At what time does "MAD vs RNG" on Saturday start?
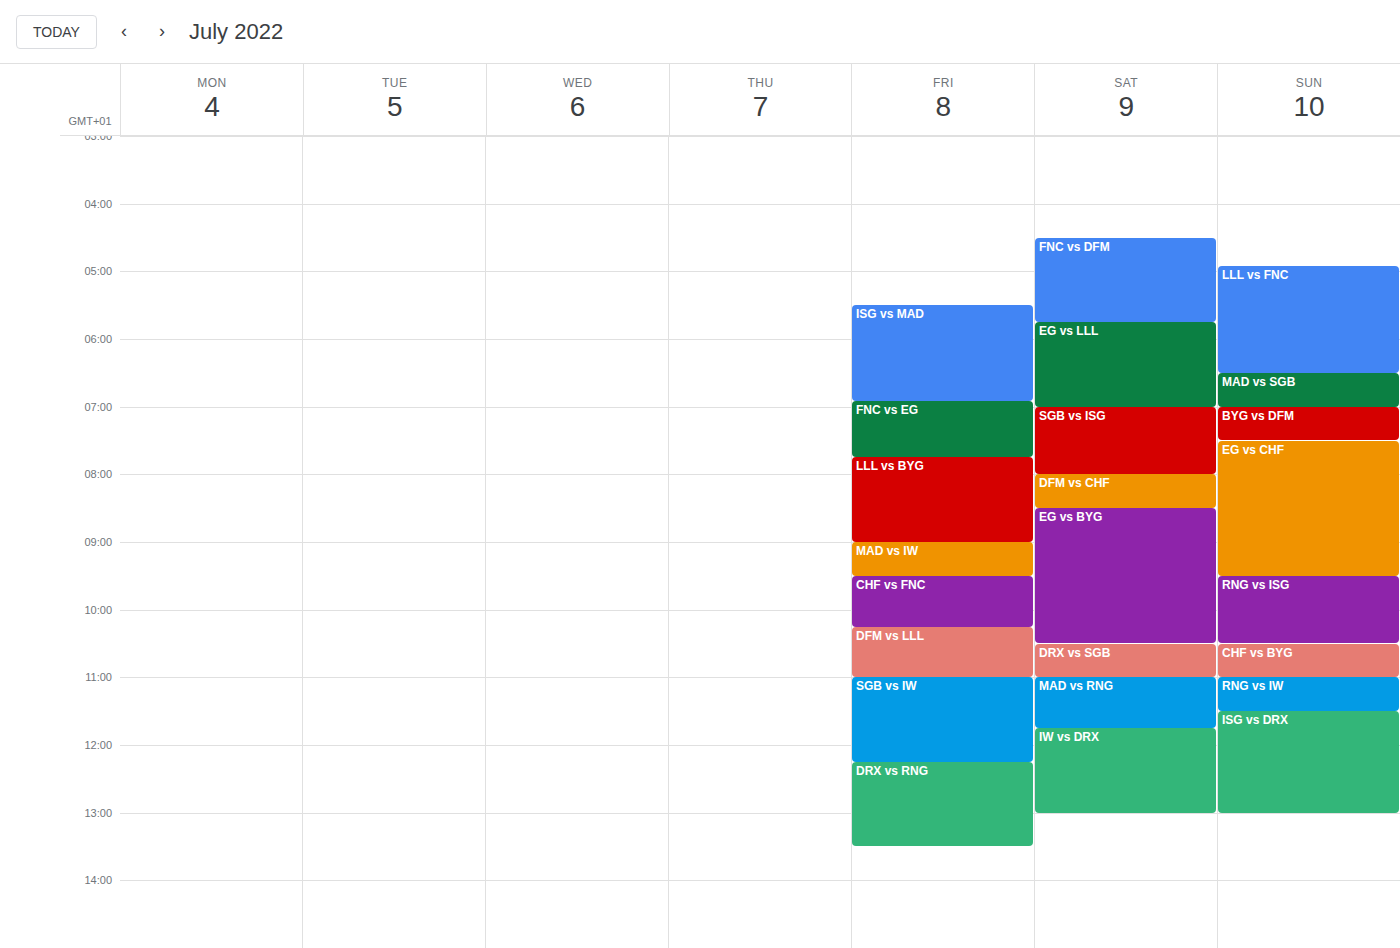
11:00 AM